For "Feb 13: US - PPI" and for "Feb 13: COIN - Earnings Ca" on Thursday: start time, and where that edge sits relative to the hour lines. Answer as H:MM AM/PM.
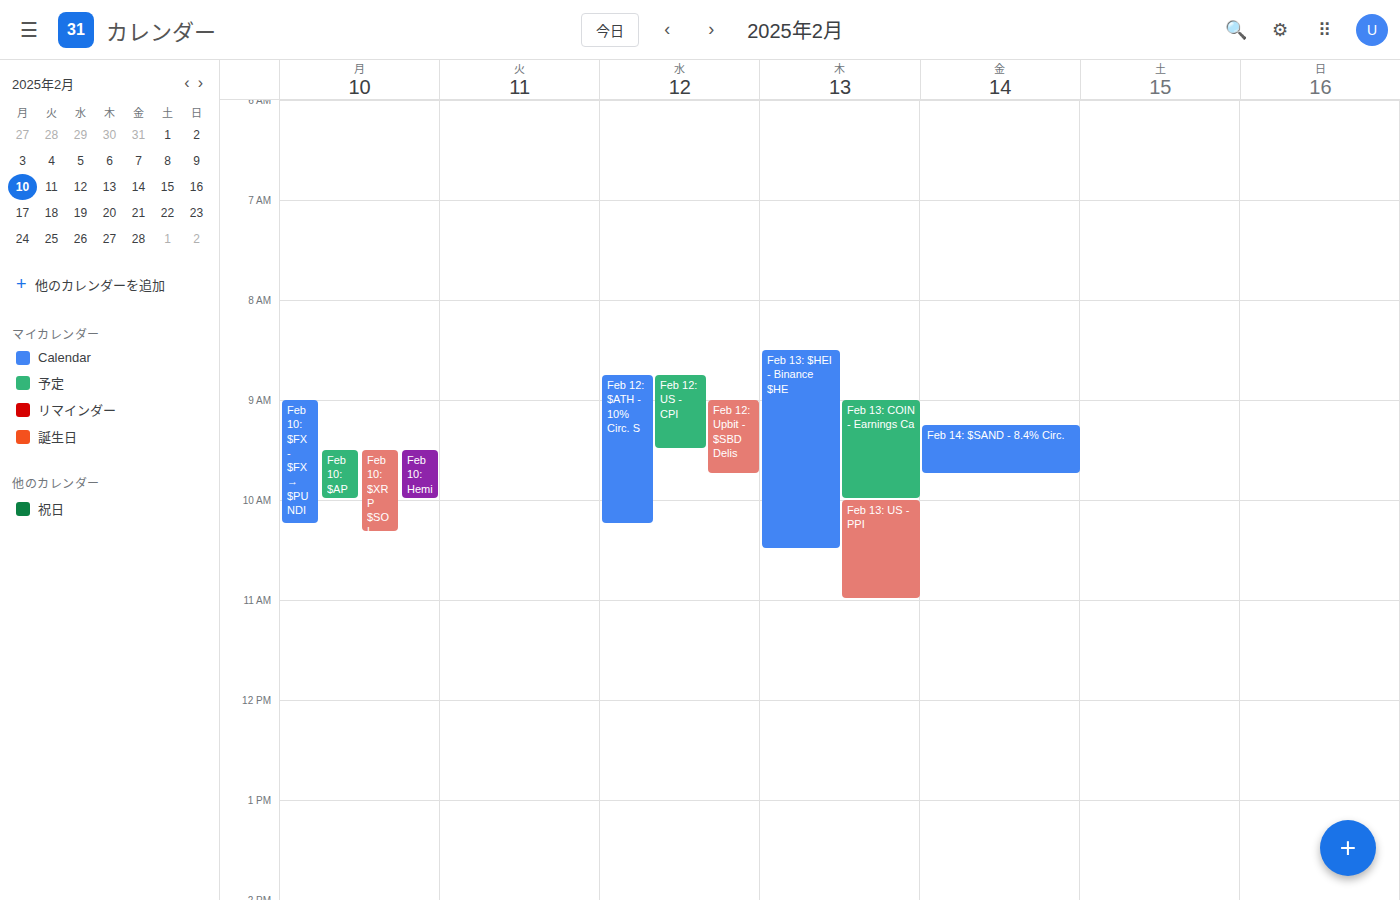
"Feb 13: US - PPI": 10:00 AM, exactly on the 10 AM line. "Feb 13: COIN - Earnings Ca": 9:00 AM, exactly on the 9 AM line.